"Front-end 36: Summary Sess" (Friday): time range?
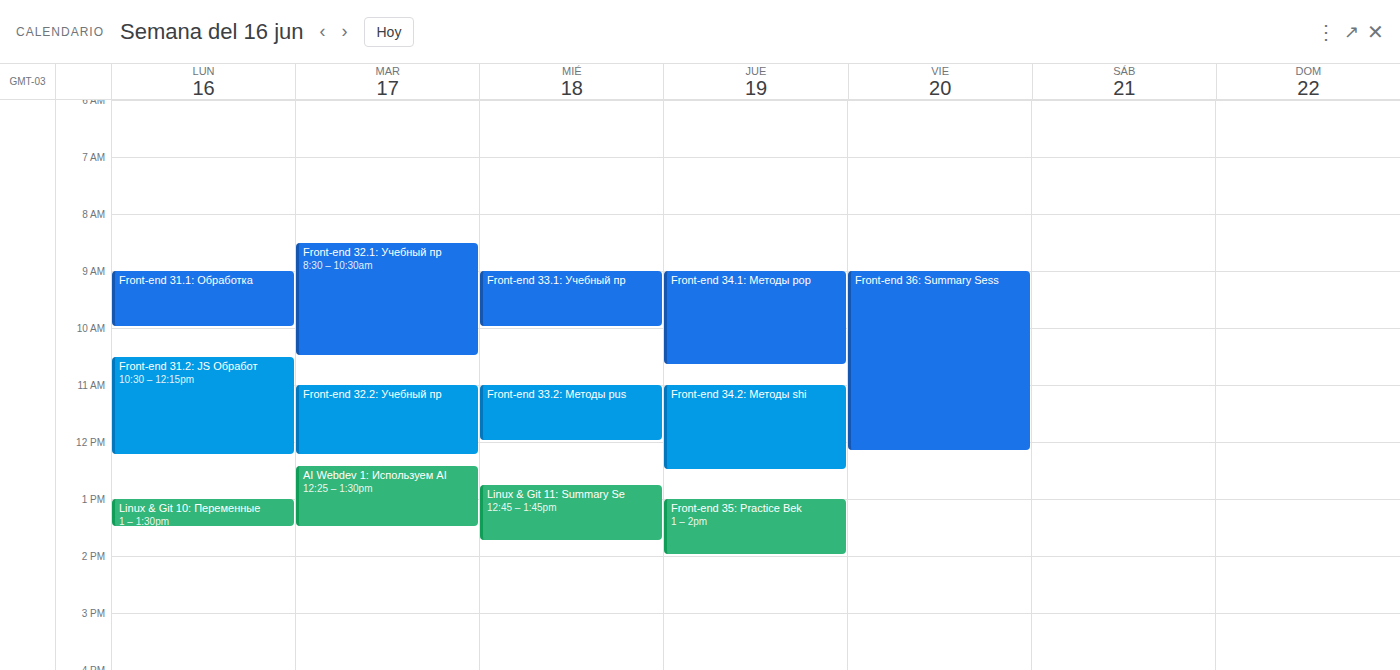
9:00 AM to 12:10 PM